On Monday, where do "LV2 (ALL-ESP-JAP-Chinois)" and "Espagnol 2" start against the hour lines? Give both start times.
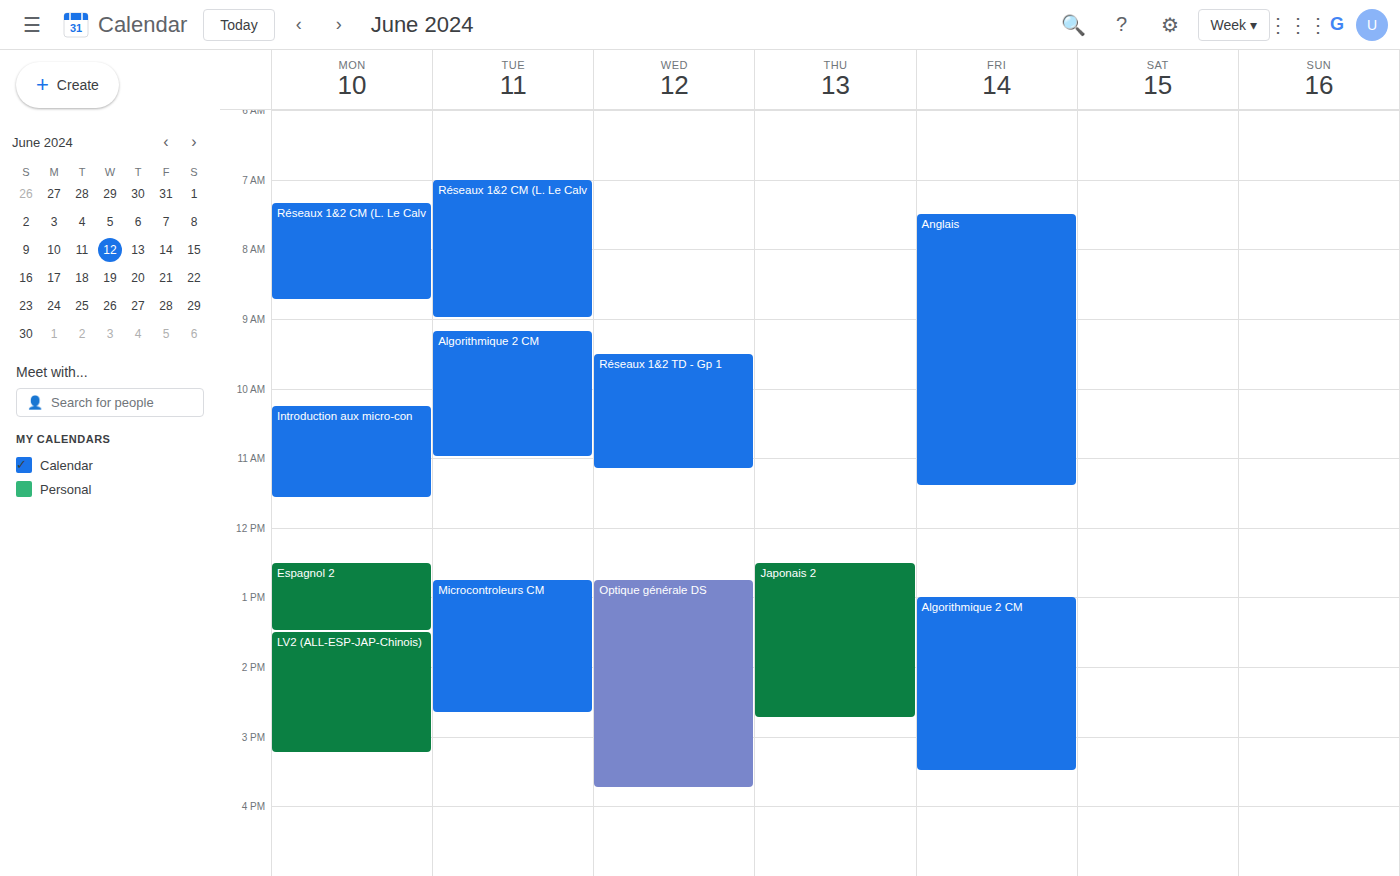
"LV2 (ALL-ESP-JAP-Chinois)": 1:30 PM, halfway between the 1 PM and 2 PM lines. "Espagnol 2": 12:30 PM, halfway between the 12 PM and 1 PM lines.